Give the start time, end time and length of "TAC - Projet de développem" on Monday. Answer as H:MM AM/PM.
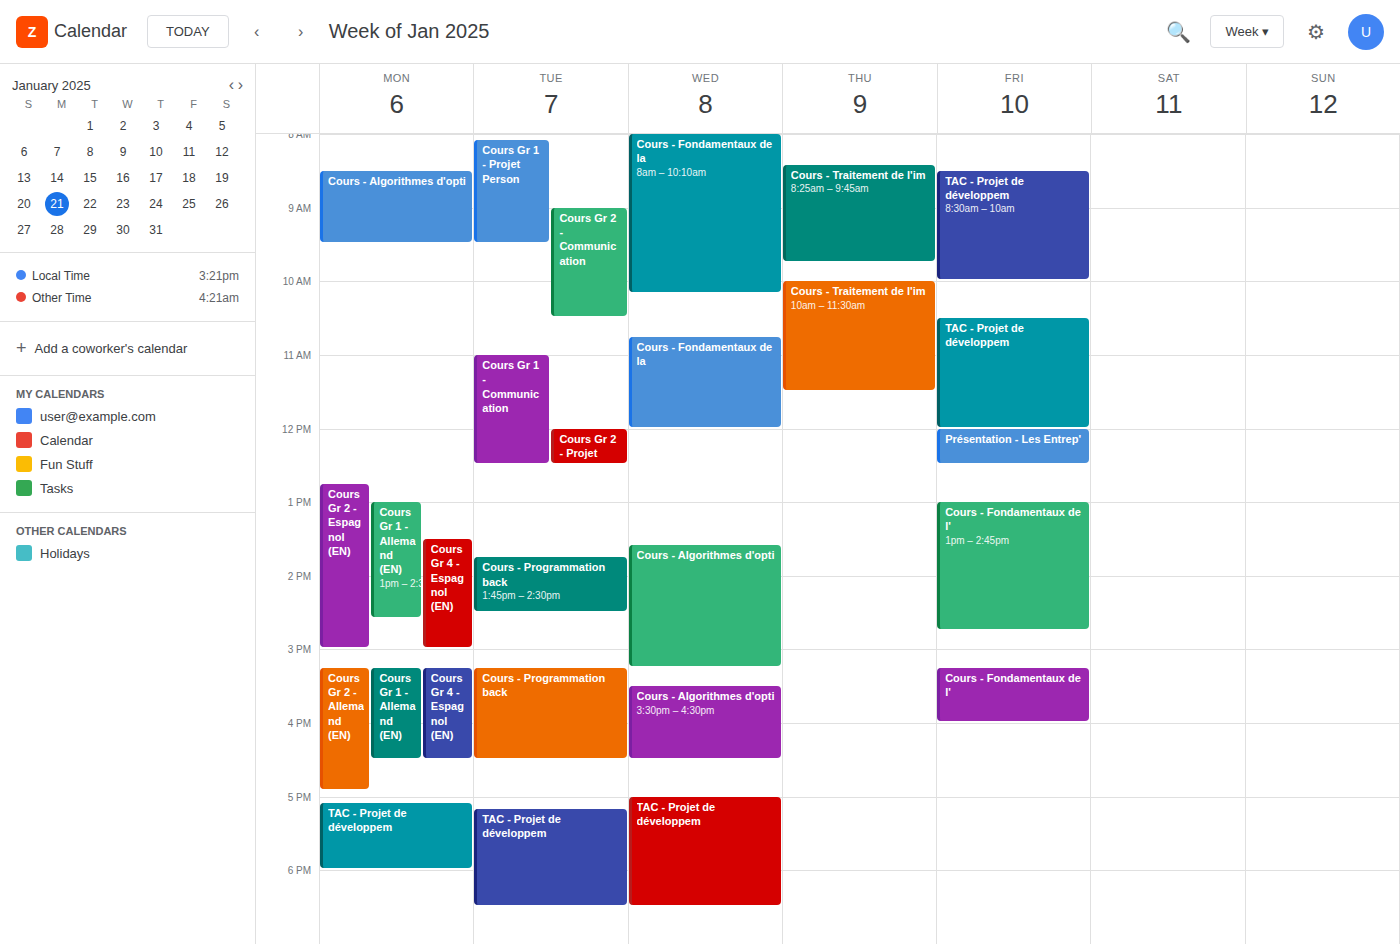
5:05 PM to 6:00 PM, 55 minutes